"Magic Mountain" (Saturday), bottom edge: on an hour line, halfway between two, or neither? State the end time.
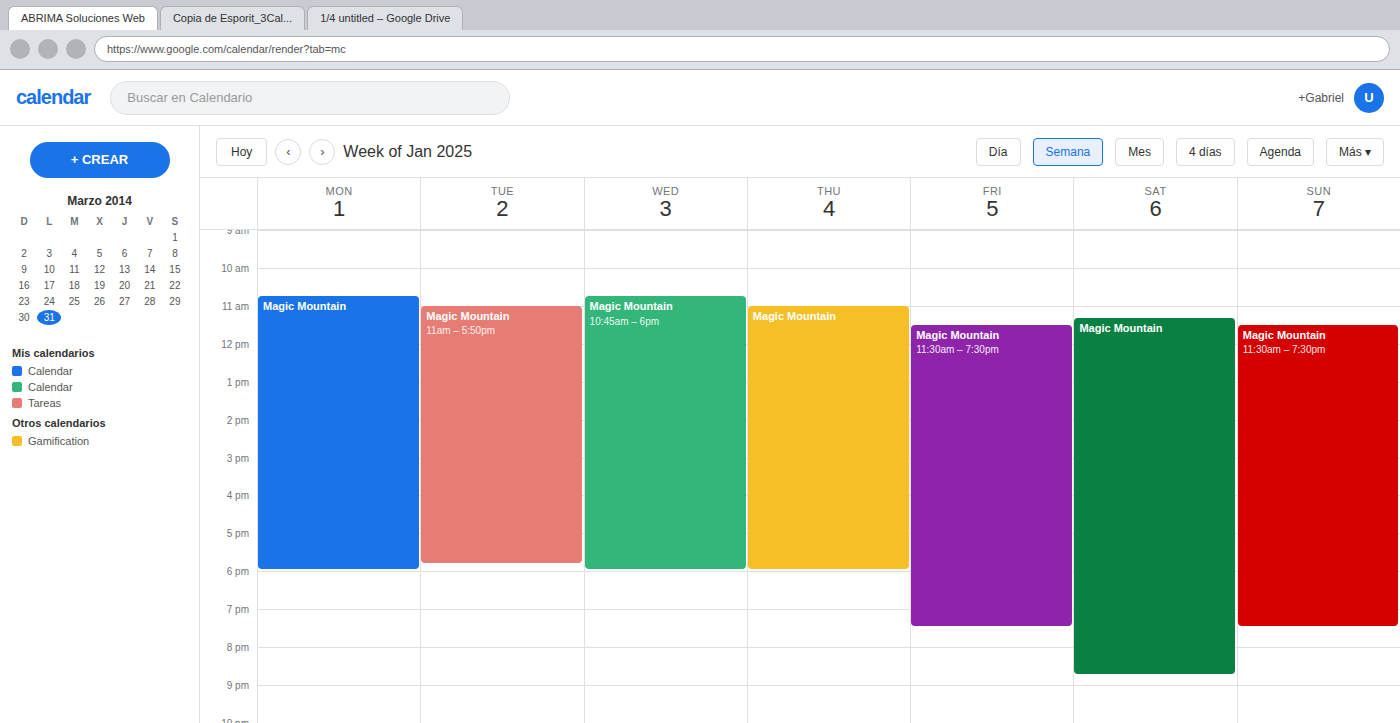
8:45 PM -- neither: three quarters of the way from the 8 PM line to the 9 PM line.